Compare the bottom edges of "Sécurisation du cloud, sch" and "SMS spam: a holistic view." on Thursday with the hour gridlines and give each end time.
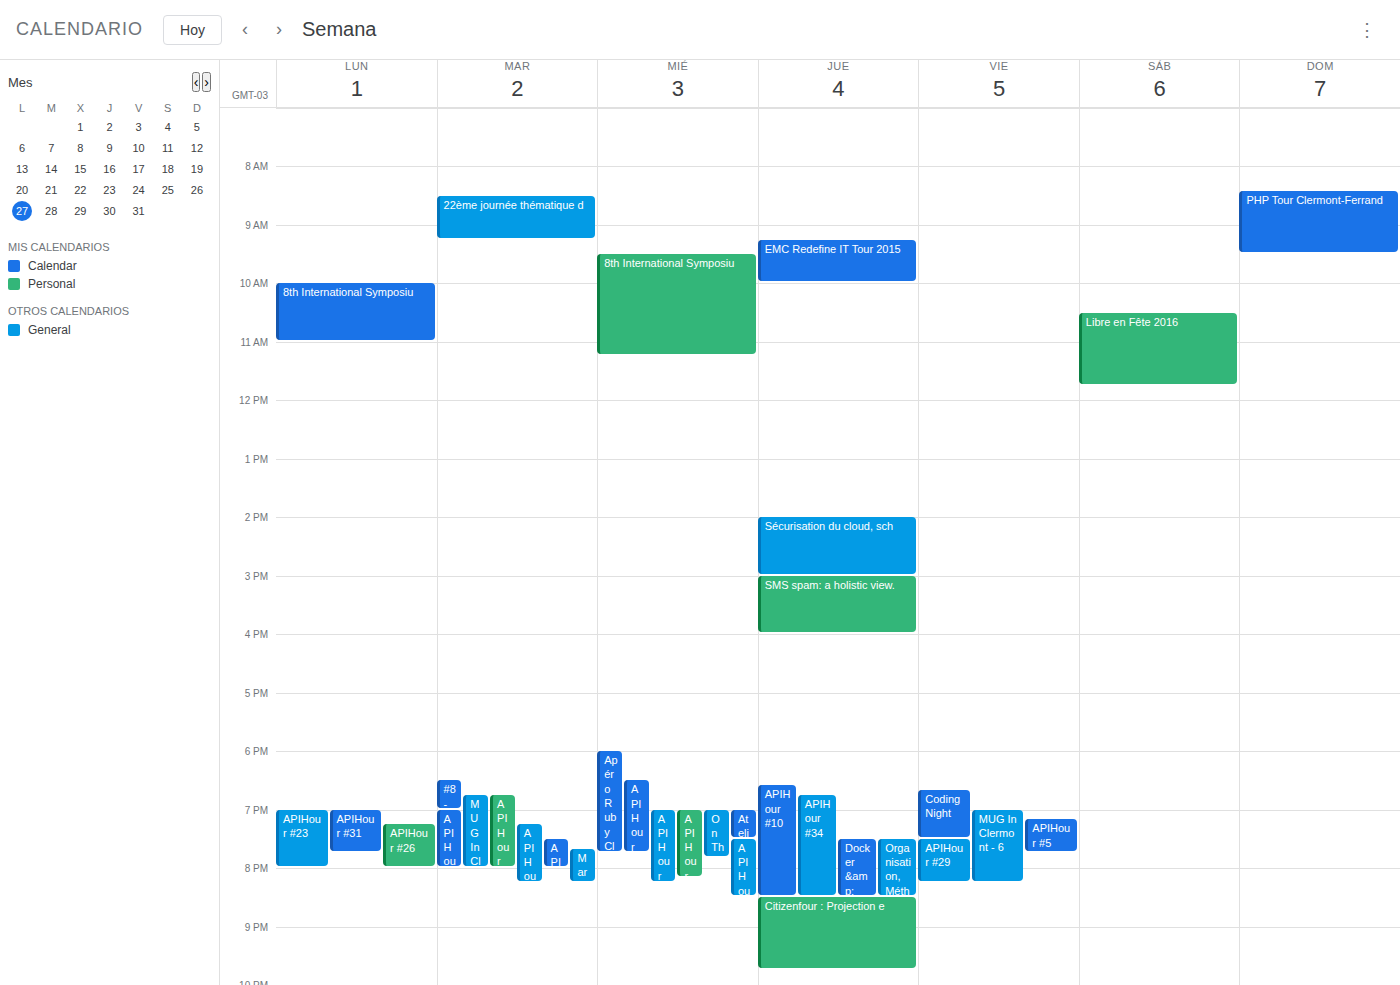
"Sécurisation du cloud, sch": 3:00 PM, exactly on the 3 PM line. "SMS spam: a holistic view.": 4:00 PM, exactly on the 4 PM line.